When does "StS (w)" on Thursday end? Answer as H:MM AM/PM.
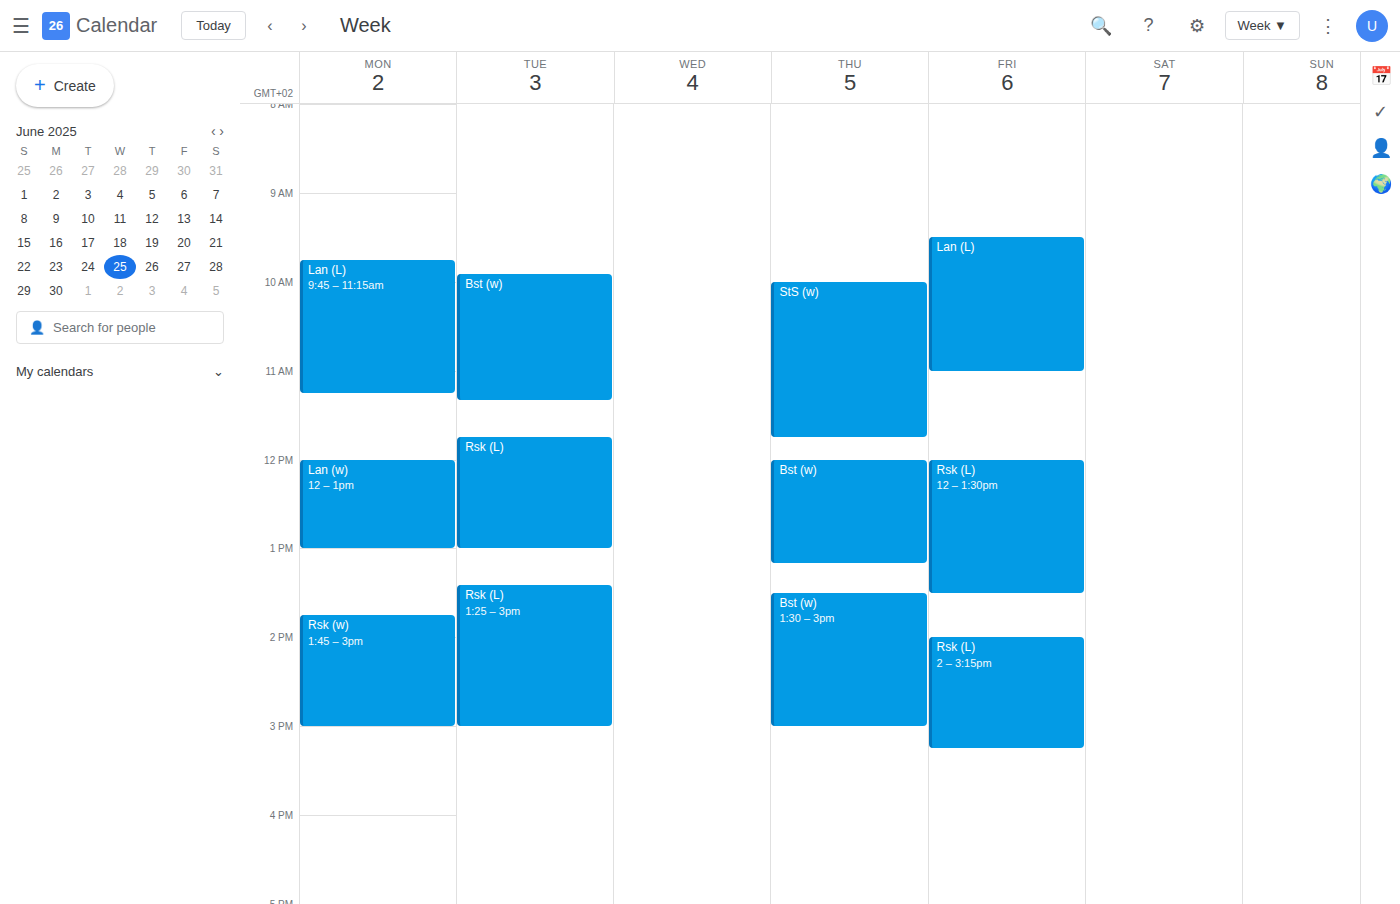
11:45 AM